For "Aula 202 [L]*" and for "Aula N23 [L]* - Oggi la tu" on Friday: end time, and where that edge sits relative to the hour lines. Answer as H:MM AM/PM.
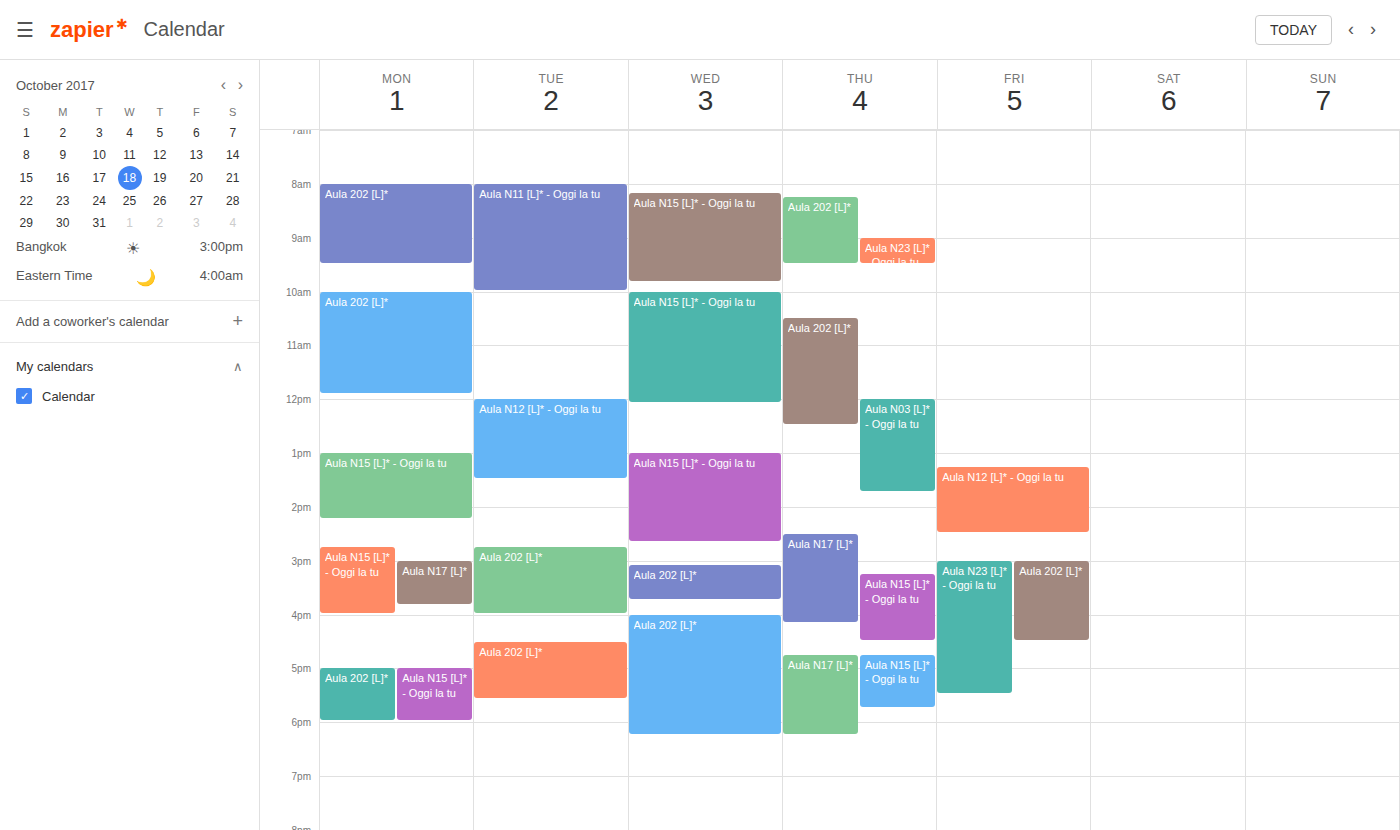
"Aula 202 [L]*": 4:30 PM, halfway between the 4 PM and 5 PM lines. "Aula N23 [L]* - Oggi la tu": 5:30 PM, halfway between the 5 PM and 6 PM lines.